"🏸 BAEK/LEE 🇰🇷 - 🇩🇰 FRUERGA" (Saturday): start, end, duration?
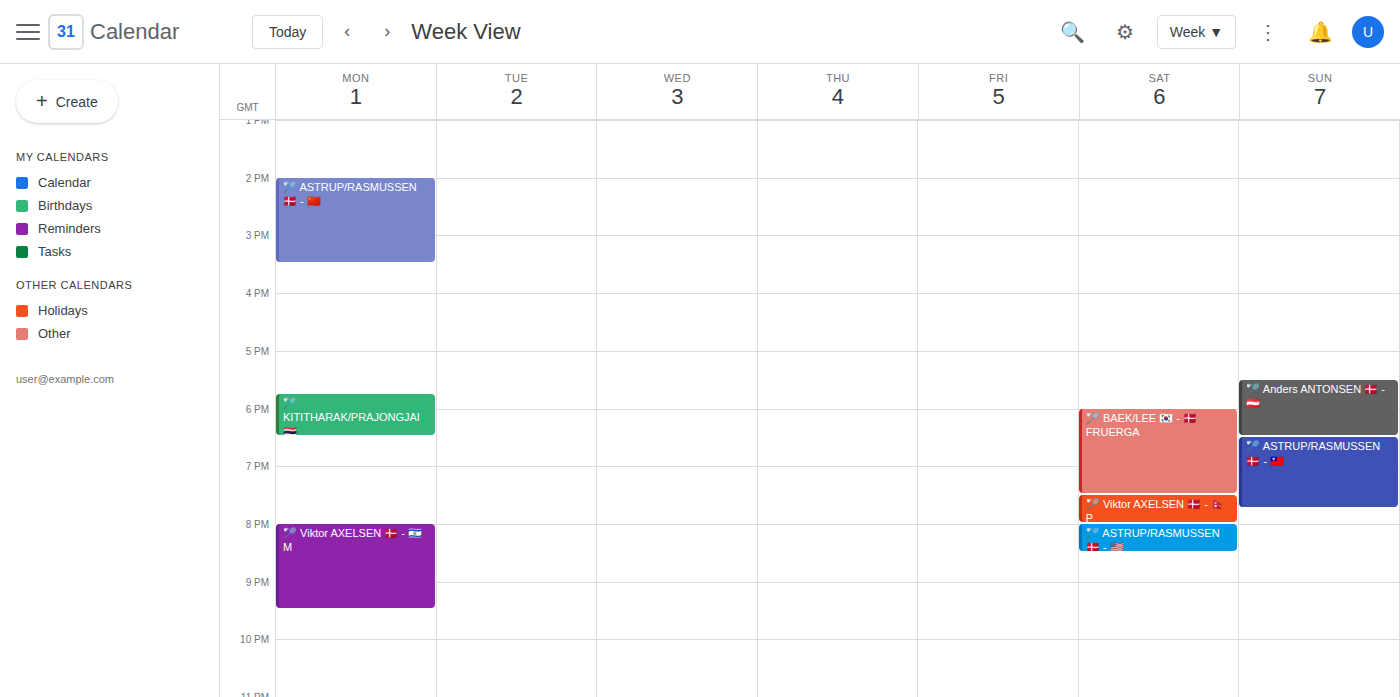
6:00 PM to 7:30 PM, 1 hour 30 minutes